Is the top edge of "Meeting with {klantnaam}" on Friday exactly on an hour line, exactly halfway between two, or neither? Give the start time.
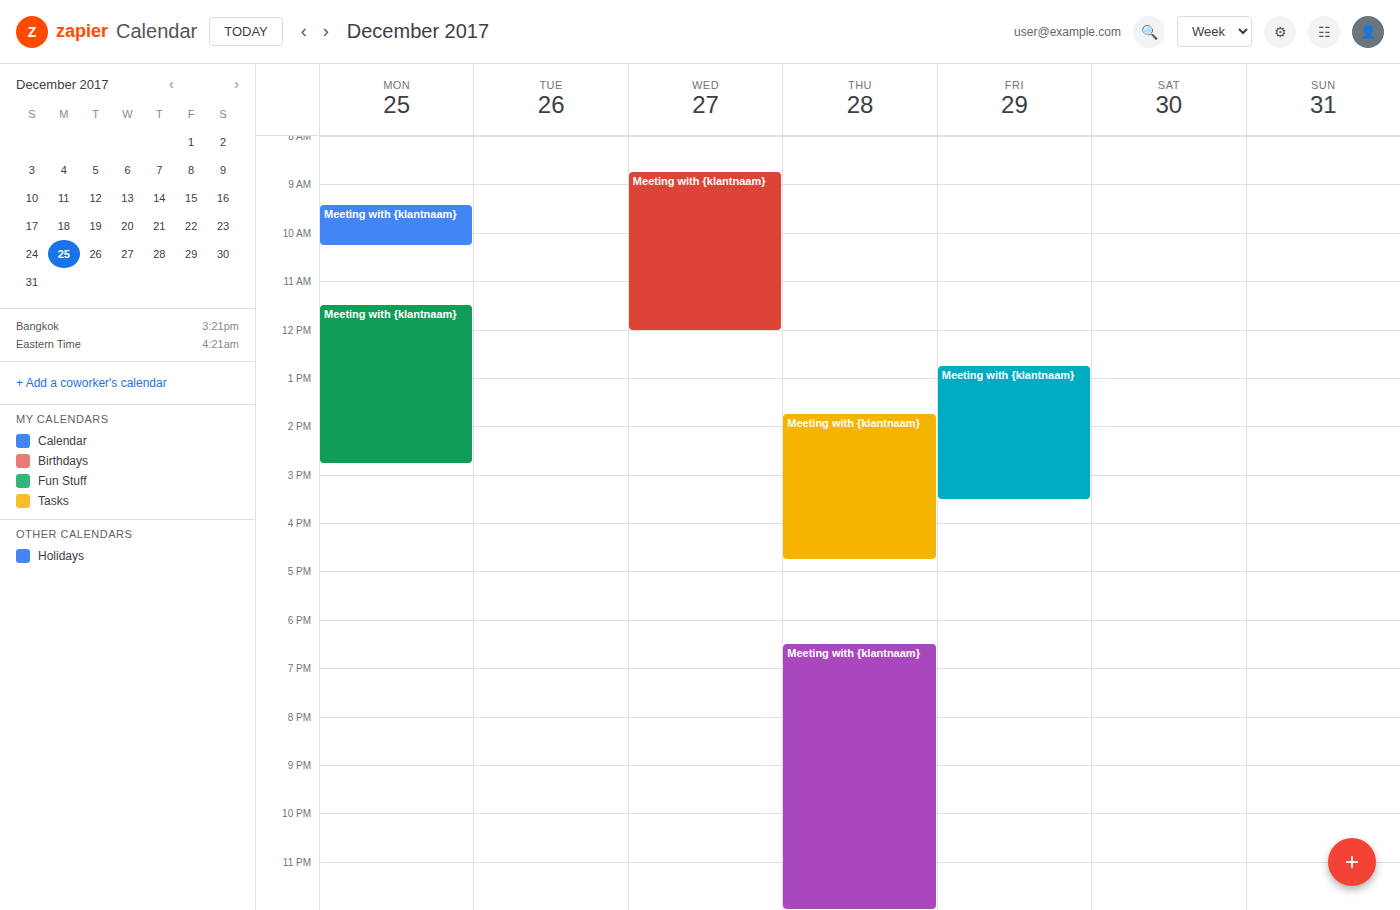
12:45 PM -- neither: three quarters of the way from the 12 PM line to the 1 PM line.